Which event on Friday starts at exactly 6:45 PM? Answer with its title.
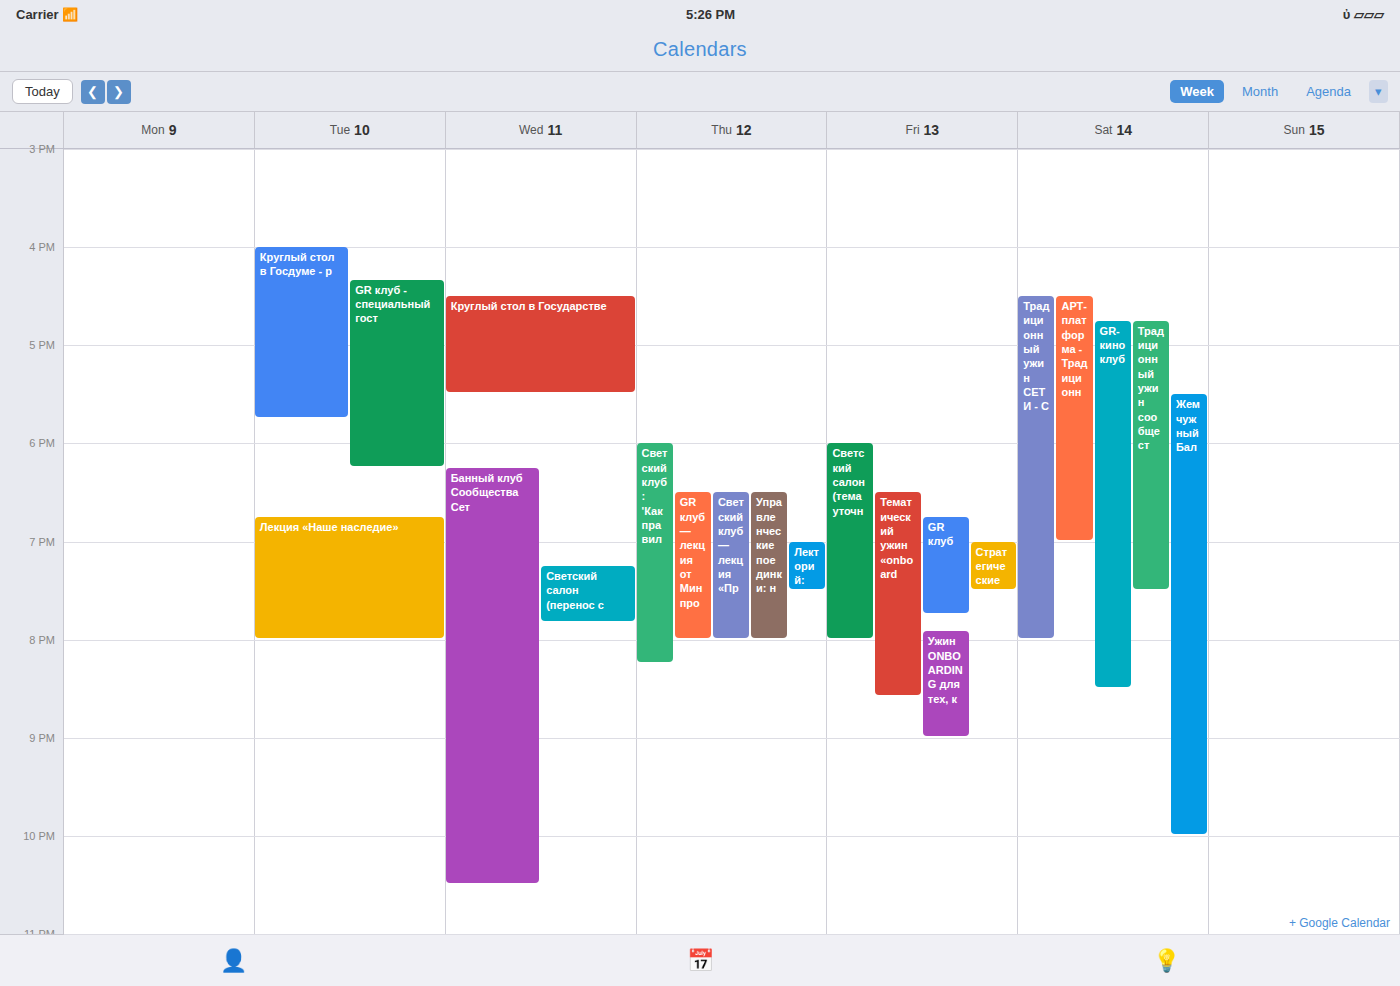
"GR клуб"